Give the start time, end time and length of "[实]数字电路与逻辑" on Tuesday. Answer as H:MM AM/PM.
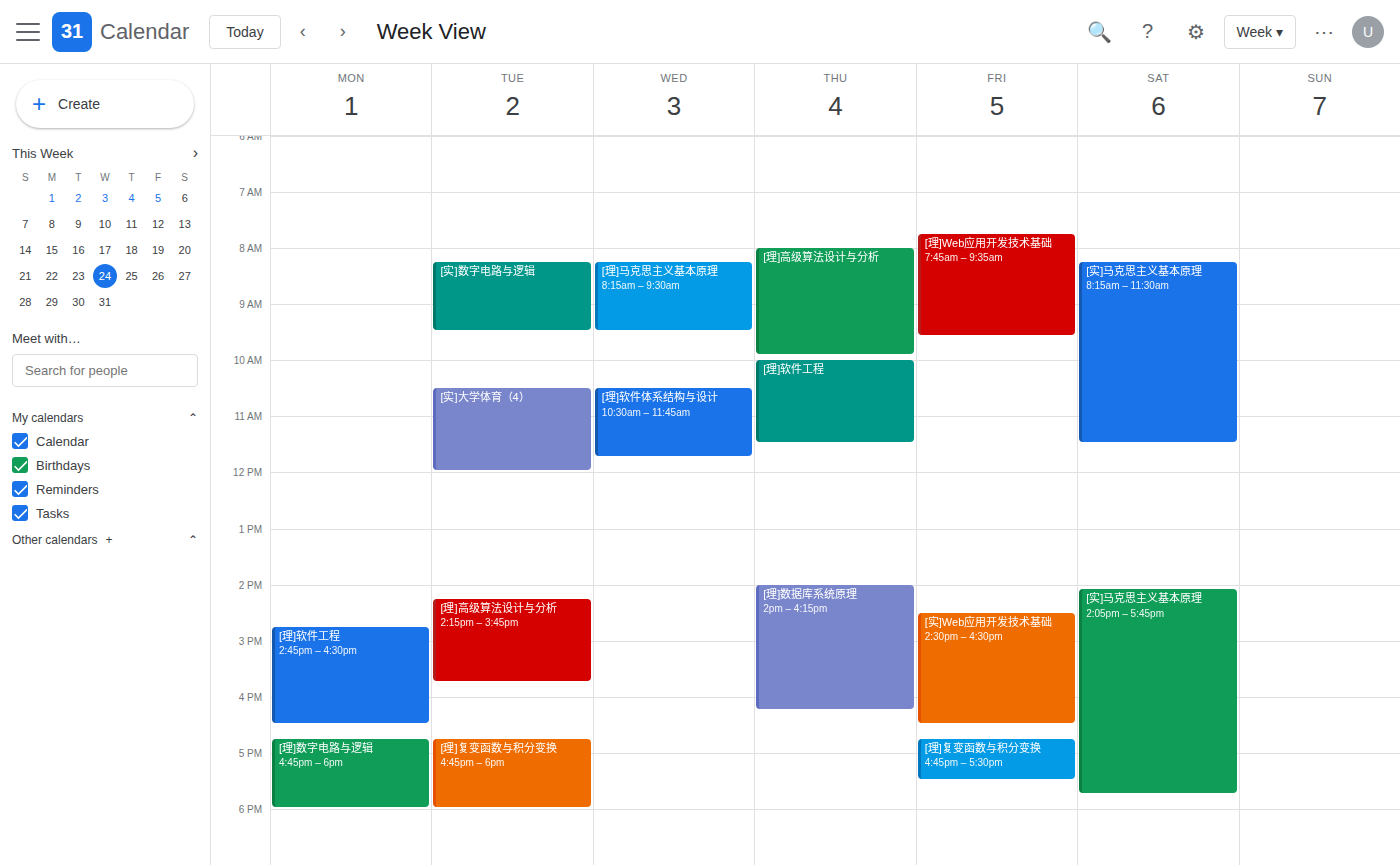
8:15 AM to 9:30 AM, 1 hour 15 minutes